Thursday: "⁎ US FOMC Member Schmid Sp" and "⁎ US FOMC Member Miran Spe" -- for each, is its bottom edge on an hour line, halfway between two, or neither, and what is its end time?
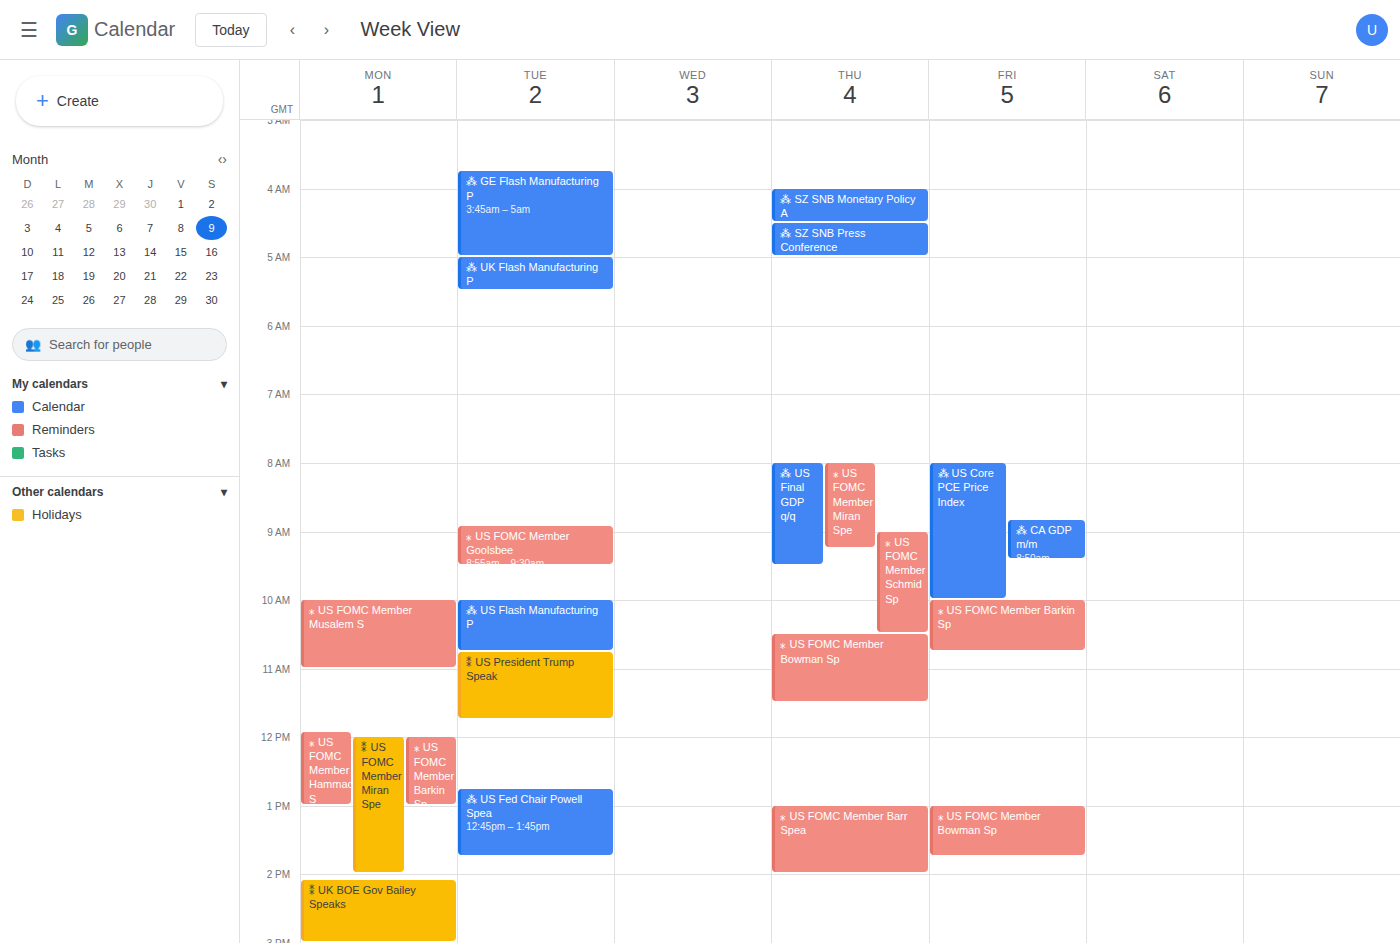
"⁎ US FOMC Member Schmid Sp": 10:30, halfway between the 10:00 and 11:00 lines. "⁎ US FOMC Member Miran Spe": 09:15, neither: a quarter of the way from the 09:00 line to the 10:00 line.